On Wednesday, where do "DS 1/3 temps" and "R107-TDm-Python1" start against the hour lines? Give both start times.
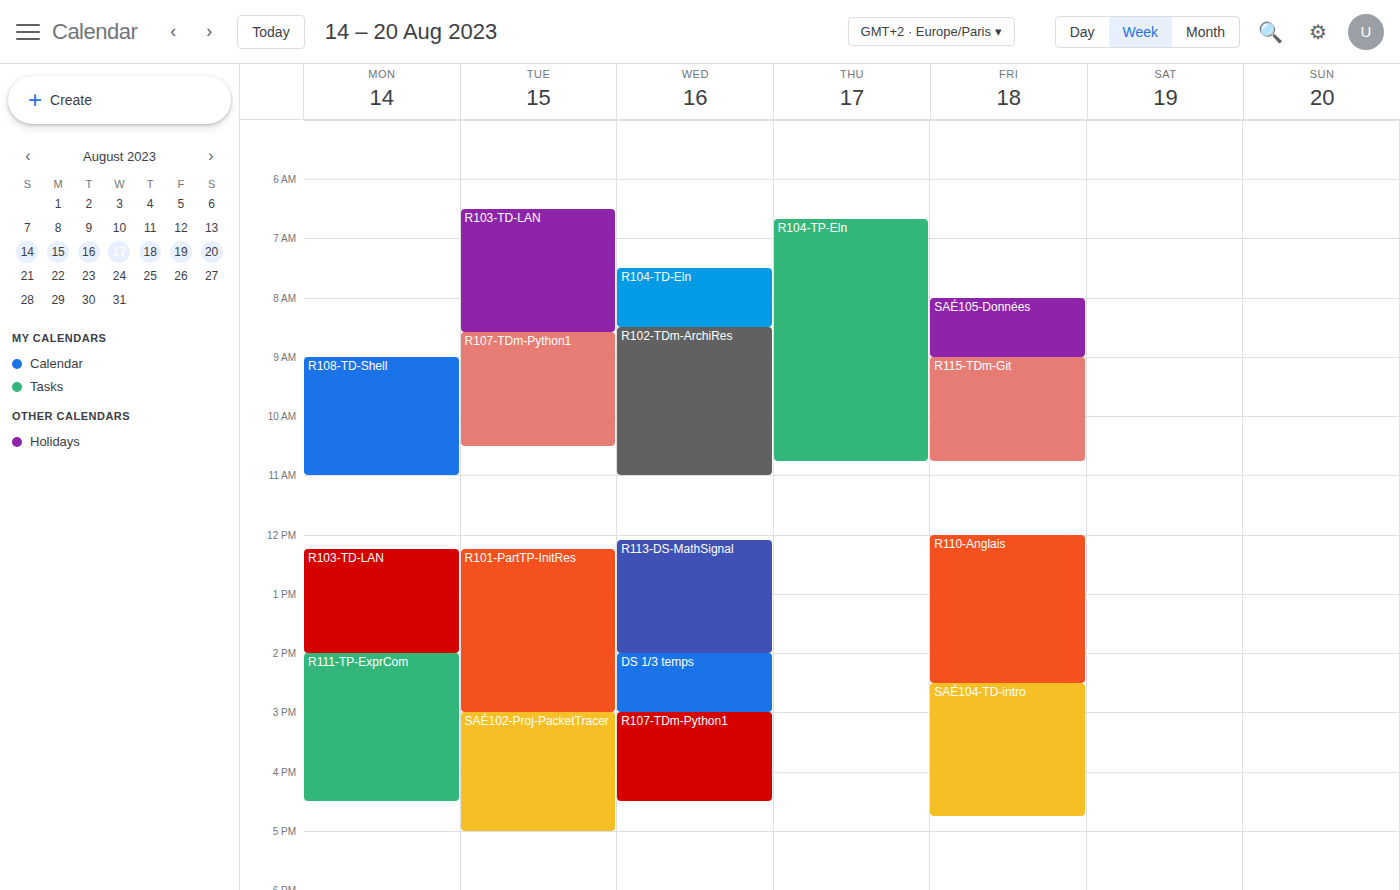
"DS 1/3 temps": 2:00 PM, exactly on the 2 PM line. "R107-TDm-Python1": 3:00 PM, exactly on the 3 PM line.